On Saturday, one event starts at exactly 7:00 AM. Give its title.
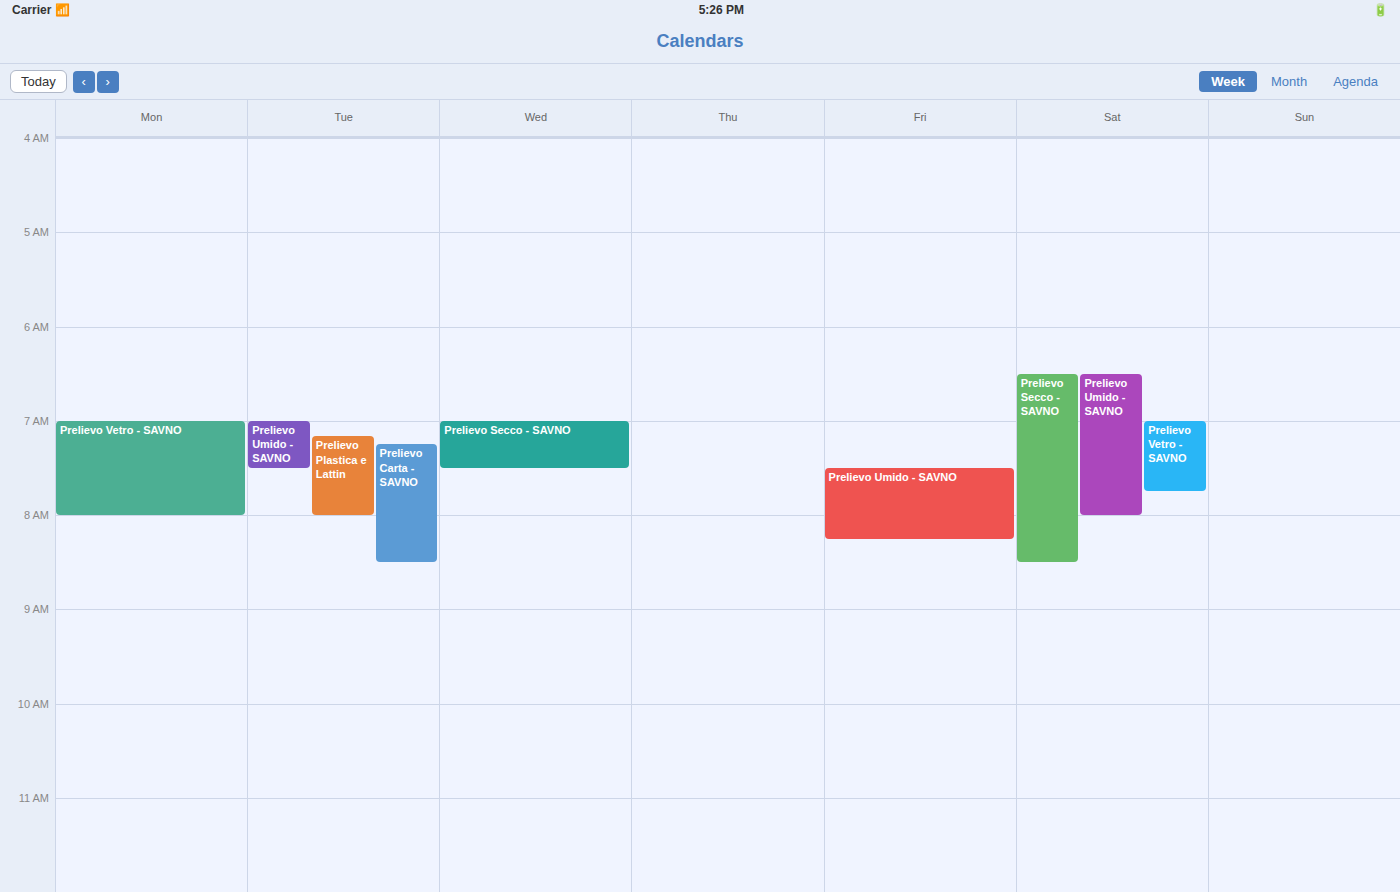
"Prelievo Vetro - SAVNO"